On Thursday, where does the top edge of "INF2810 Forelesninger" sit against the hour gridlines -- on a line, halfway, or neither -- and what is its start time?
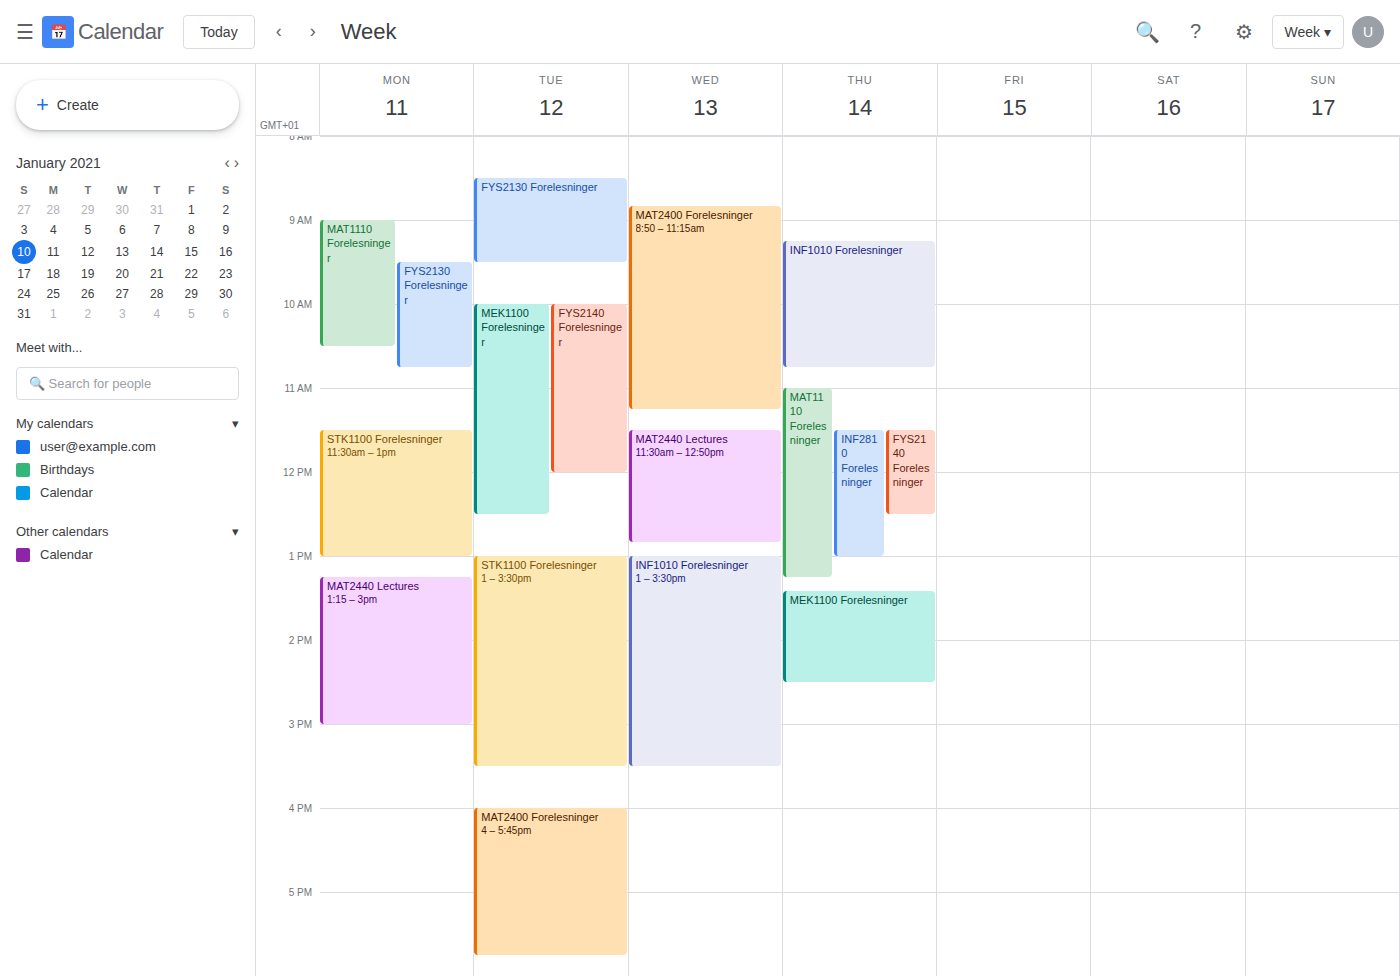
11:30 -- halfway between the 11:00 and 12:00 lines.